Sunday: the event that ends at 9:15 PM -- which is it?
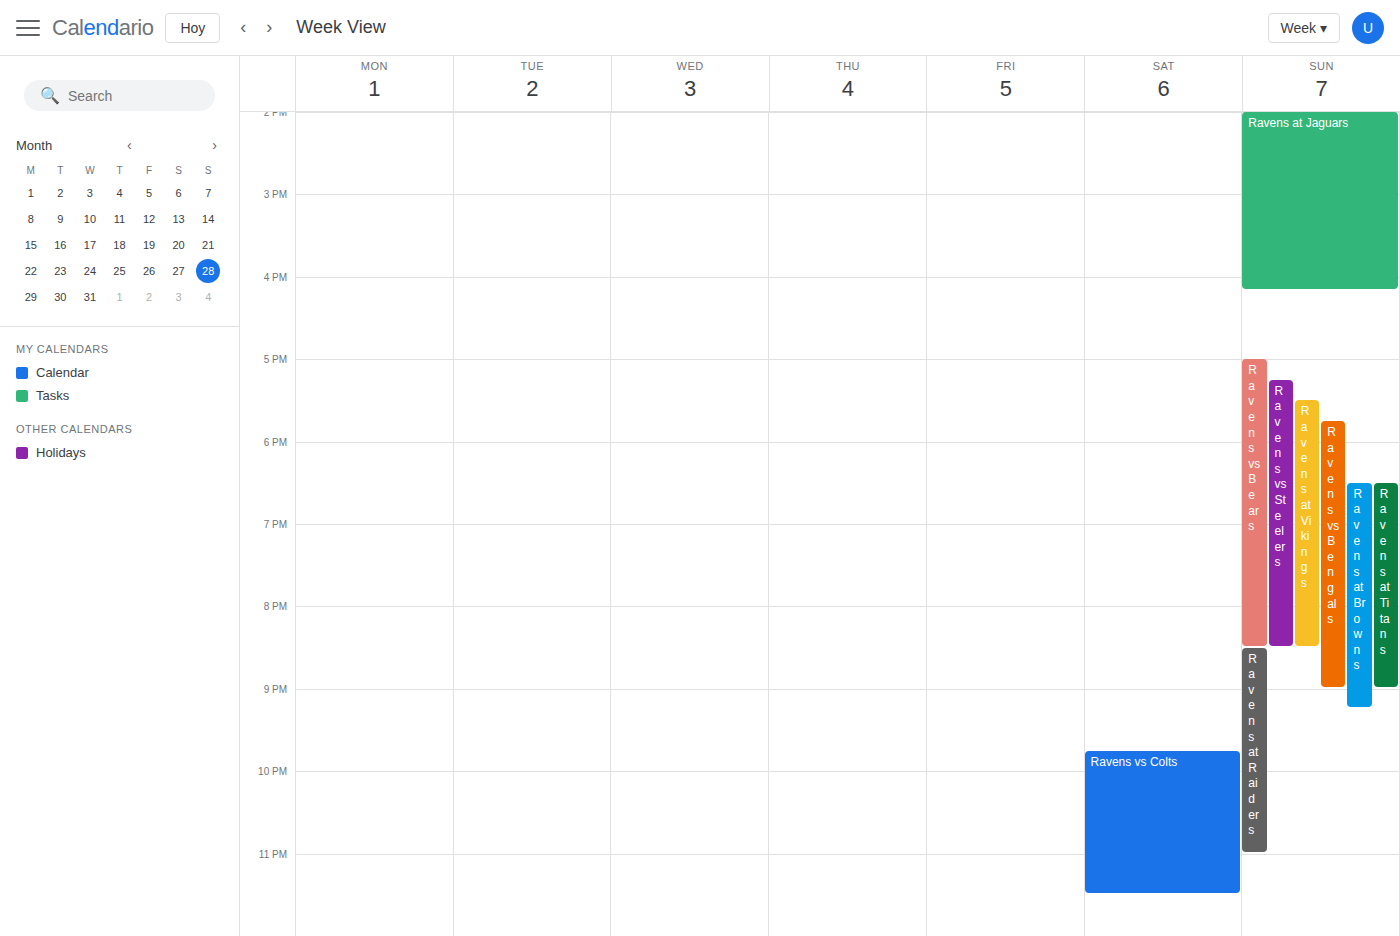
"Ravens at Browns"